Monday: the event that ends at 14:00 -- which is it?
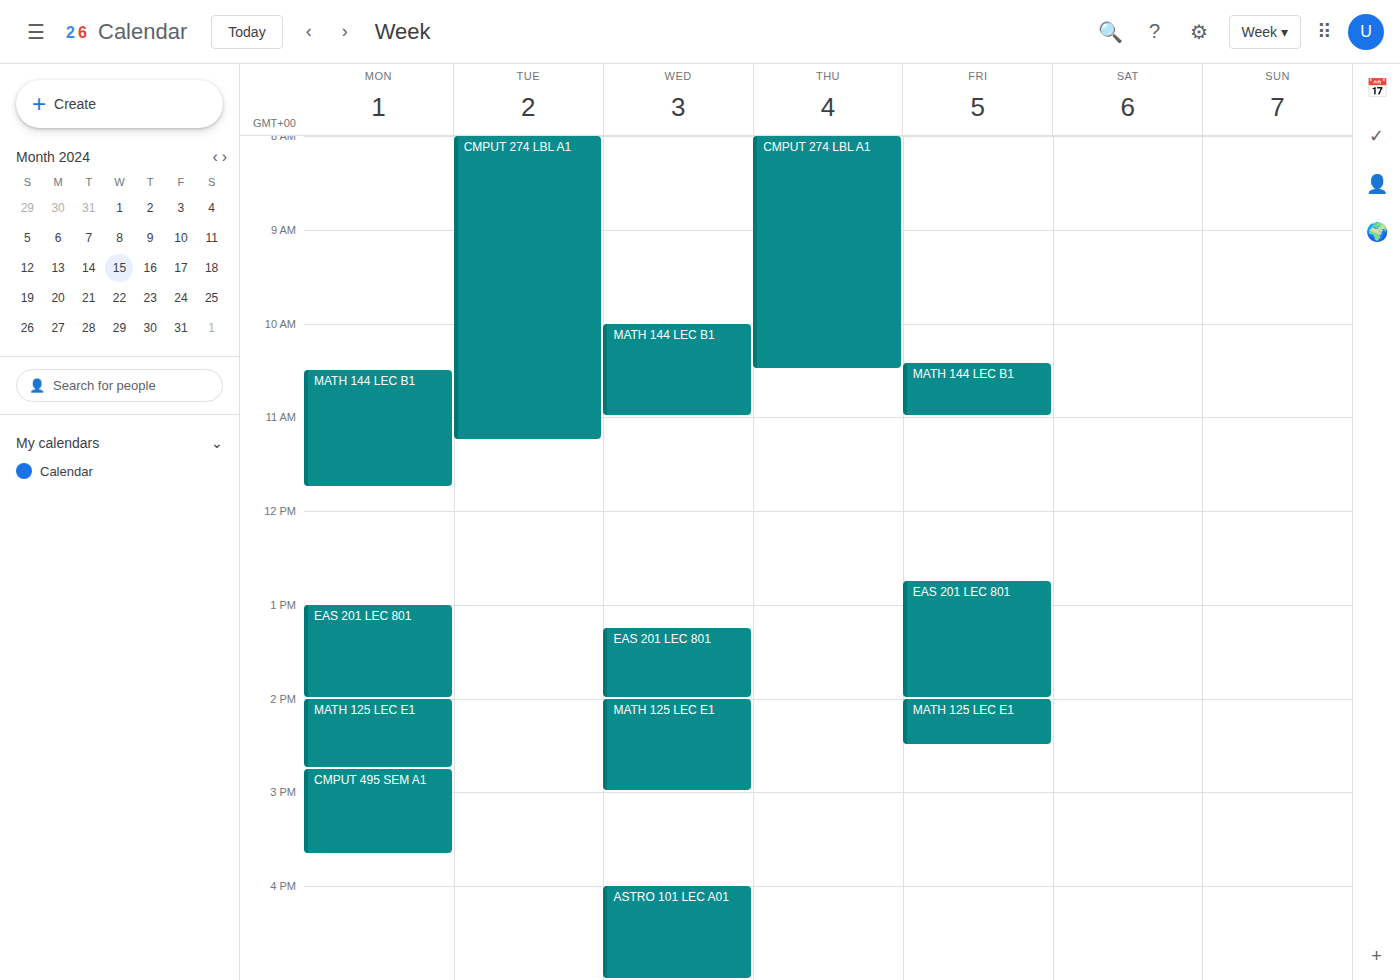
"EAS 201 LEC 801"